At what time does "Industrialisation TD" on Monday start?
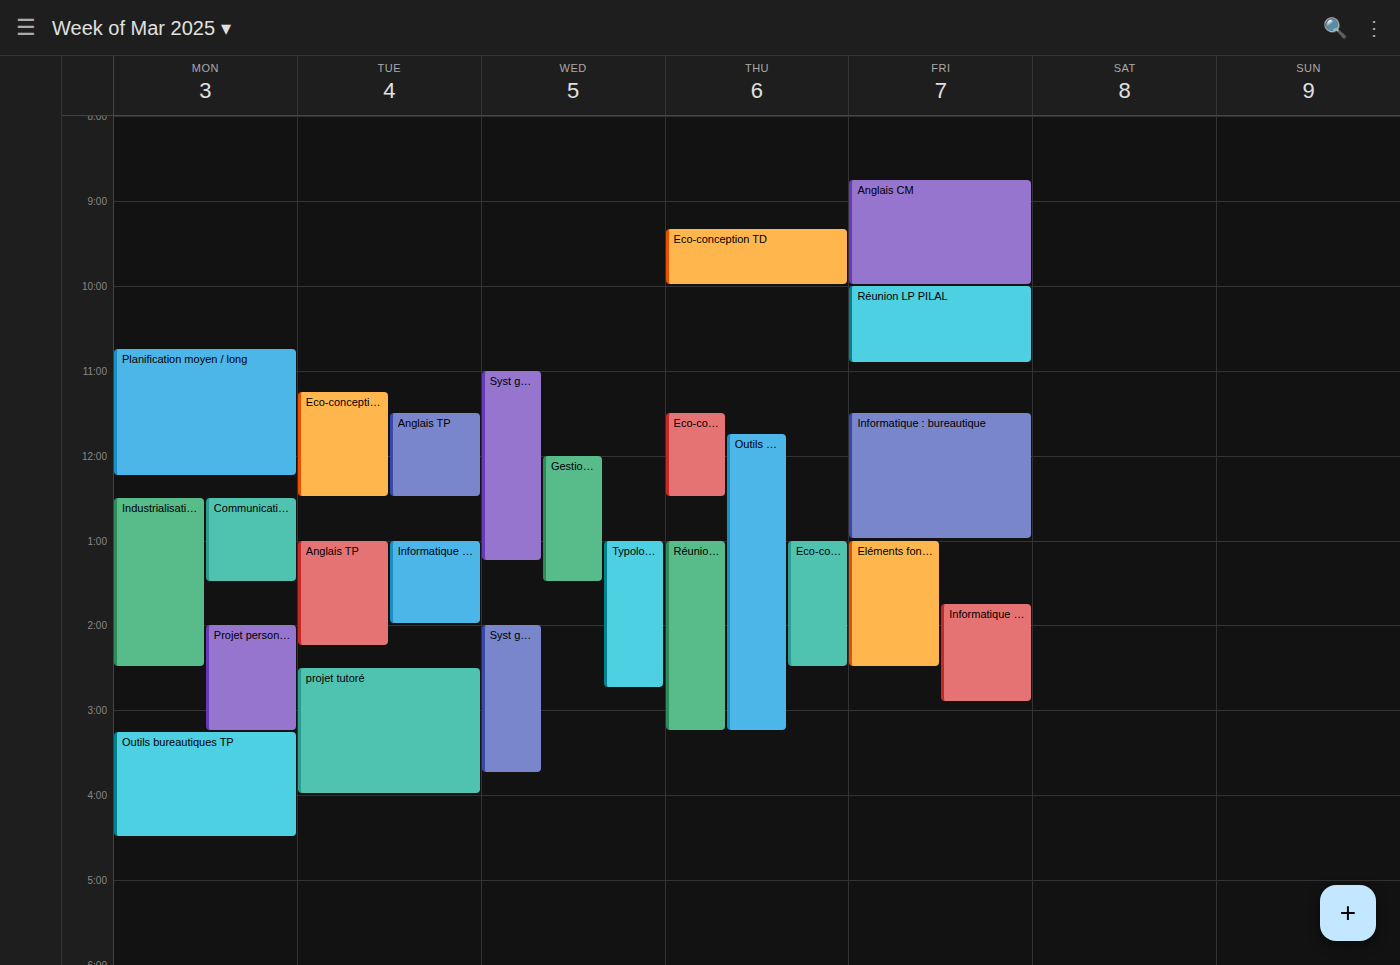
12:30